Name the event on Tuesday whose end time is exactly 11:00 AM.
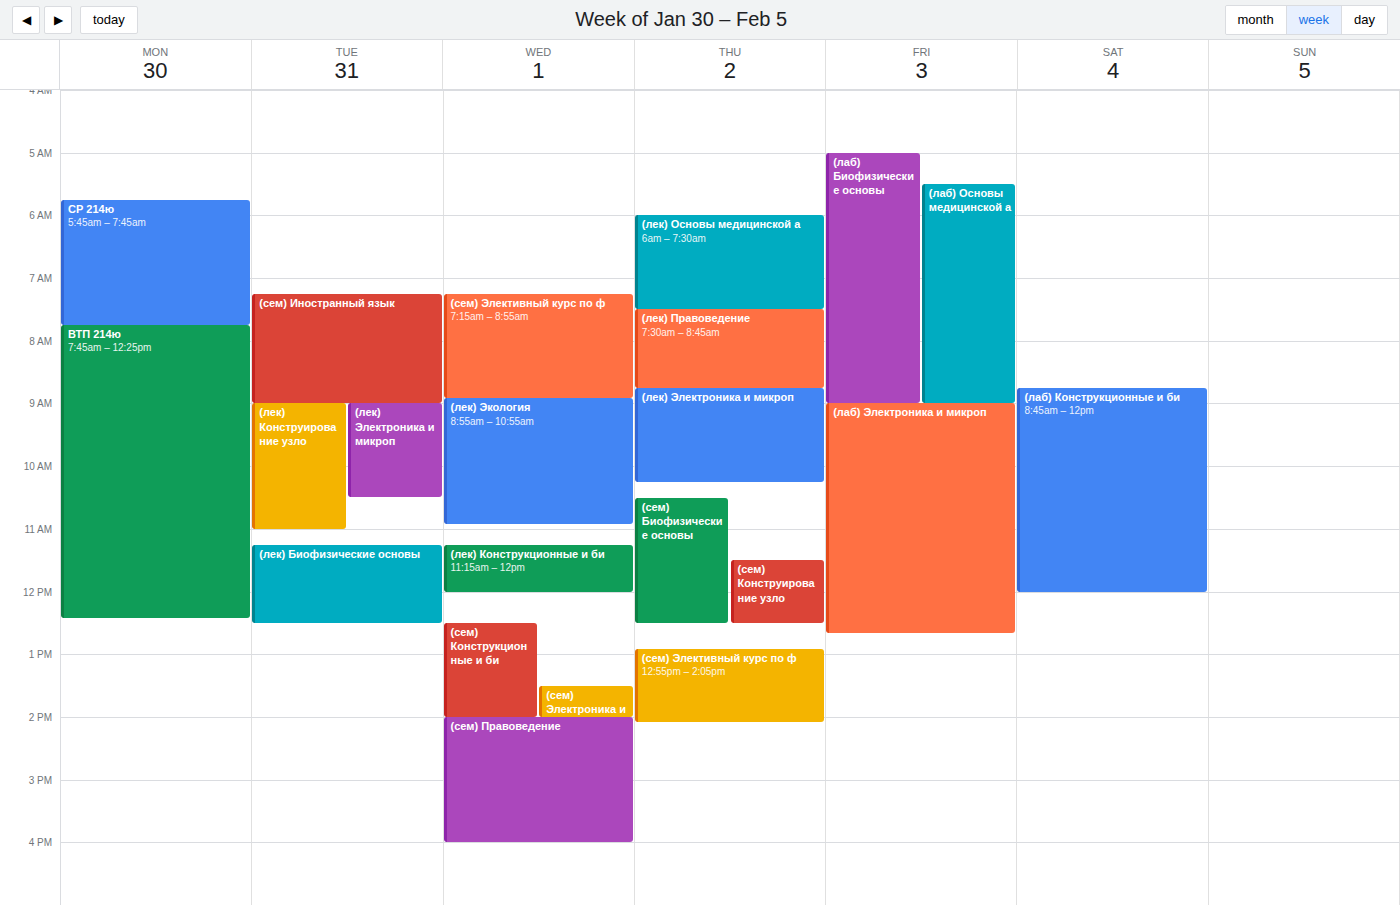
"(лек) Конструирование узло"